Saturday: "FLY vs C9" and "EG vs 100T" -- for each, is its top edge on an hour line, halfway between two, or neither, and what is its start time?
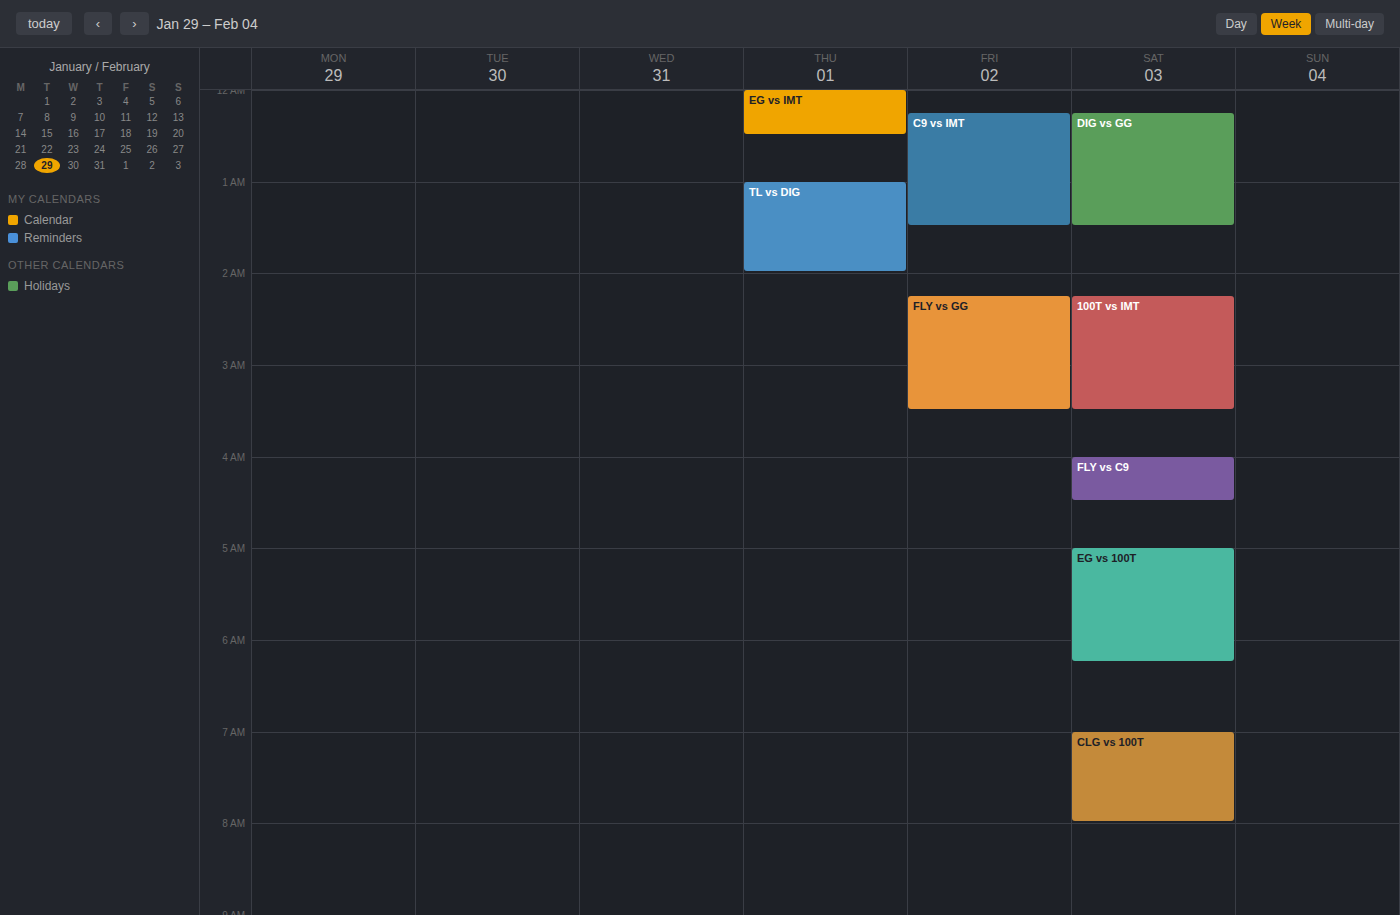
"FLY vs C9": 4:00 AM, exactly on the 4 AM line. "EG vs 100T": 5:00 AM, exactly on the 5 AM line.